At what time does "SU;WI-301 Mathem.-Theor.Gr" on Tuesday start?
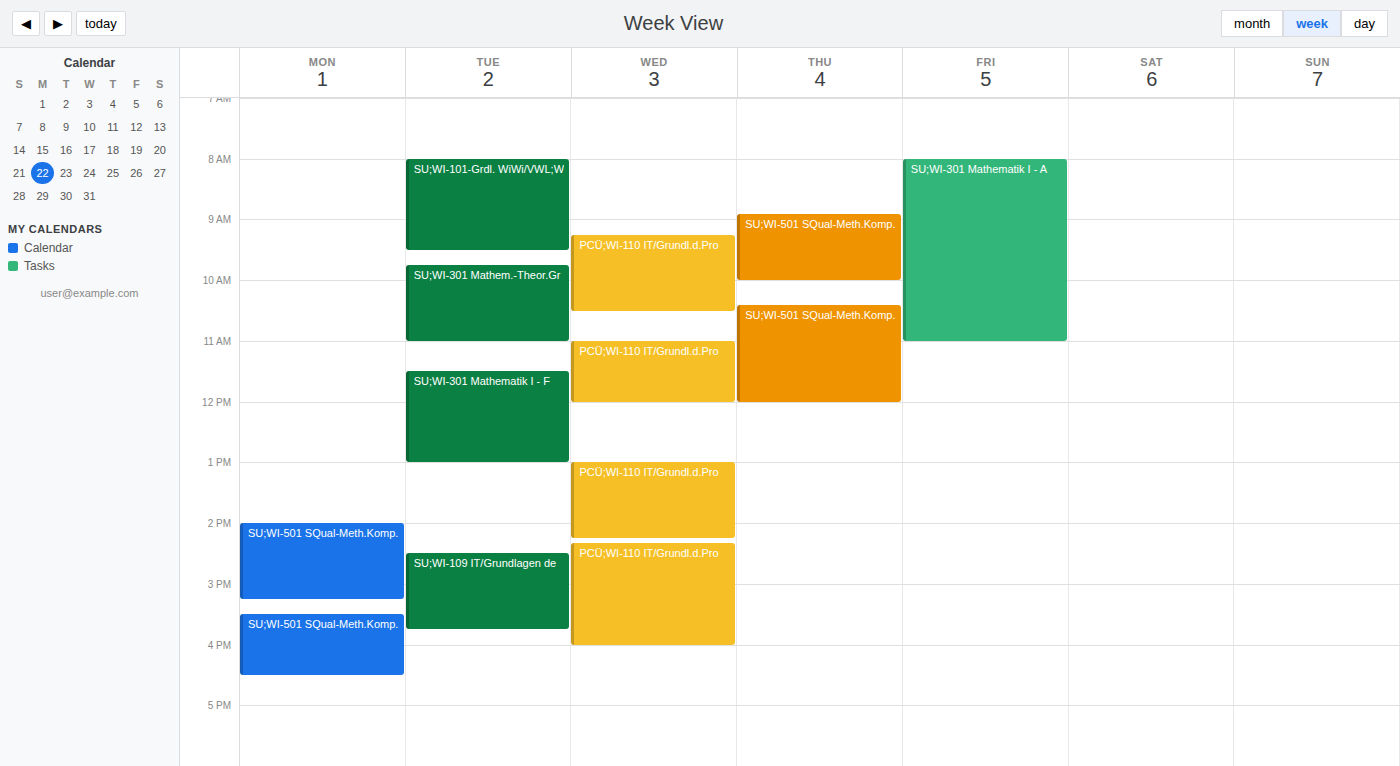
9:45 AM